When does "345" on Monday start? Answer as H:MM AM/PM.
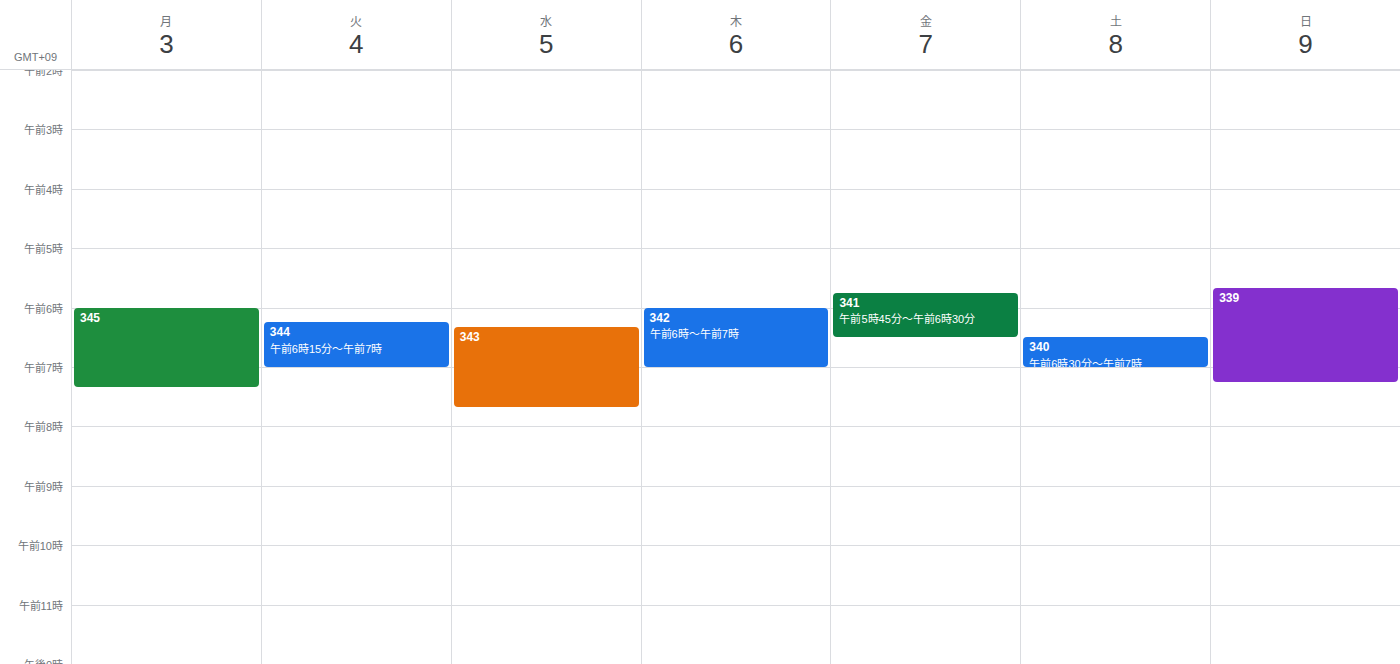
6:00 AM